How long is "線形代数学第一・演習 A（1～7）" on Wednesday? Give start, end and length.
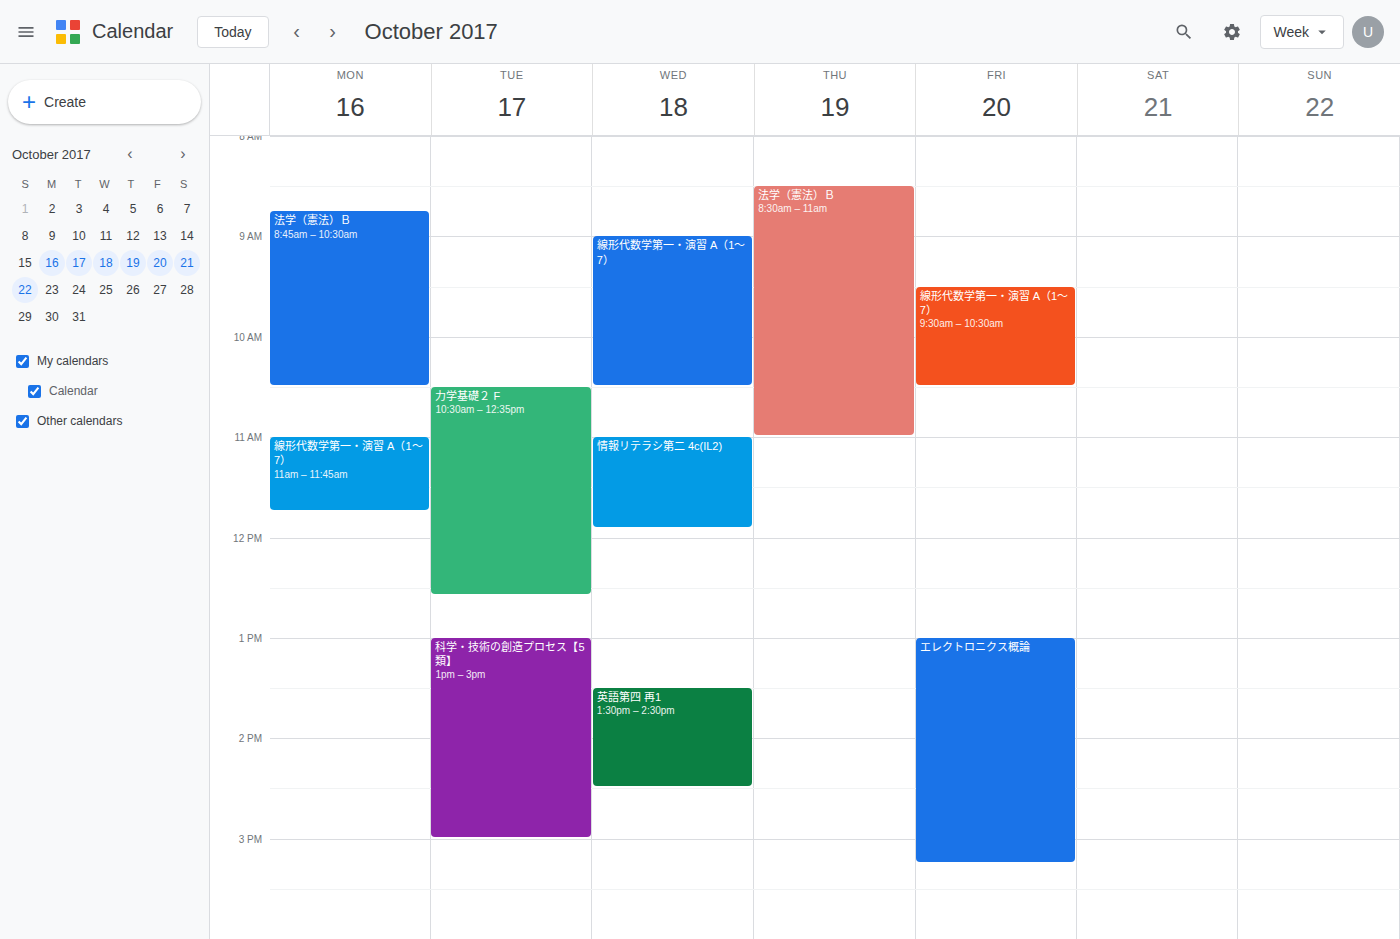
9:00 AM to 10:30 AM, 1 hour 30 minutes